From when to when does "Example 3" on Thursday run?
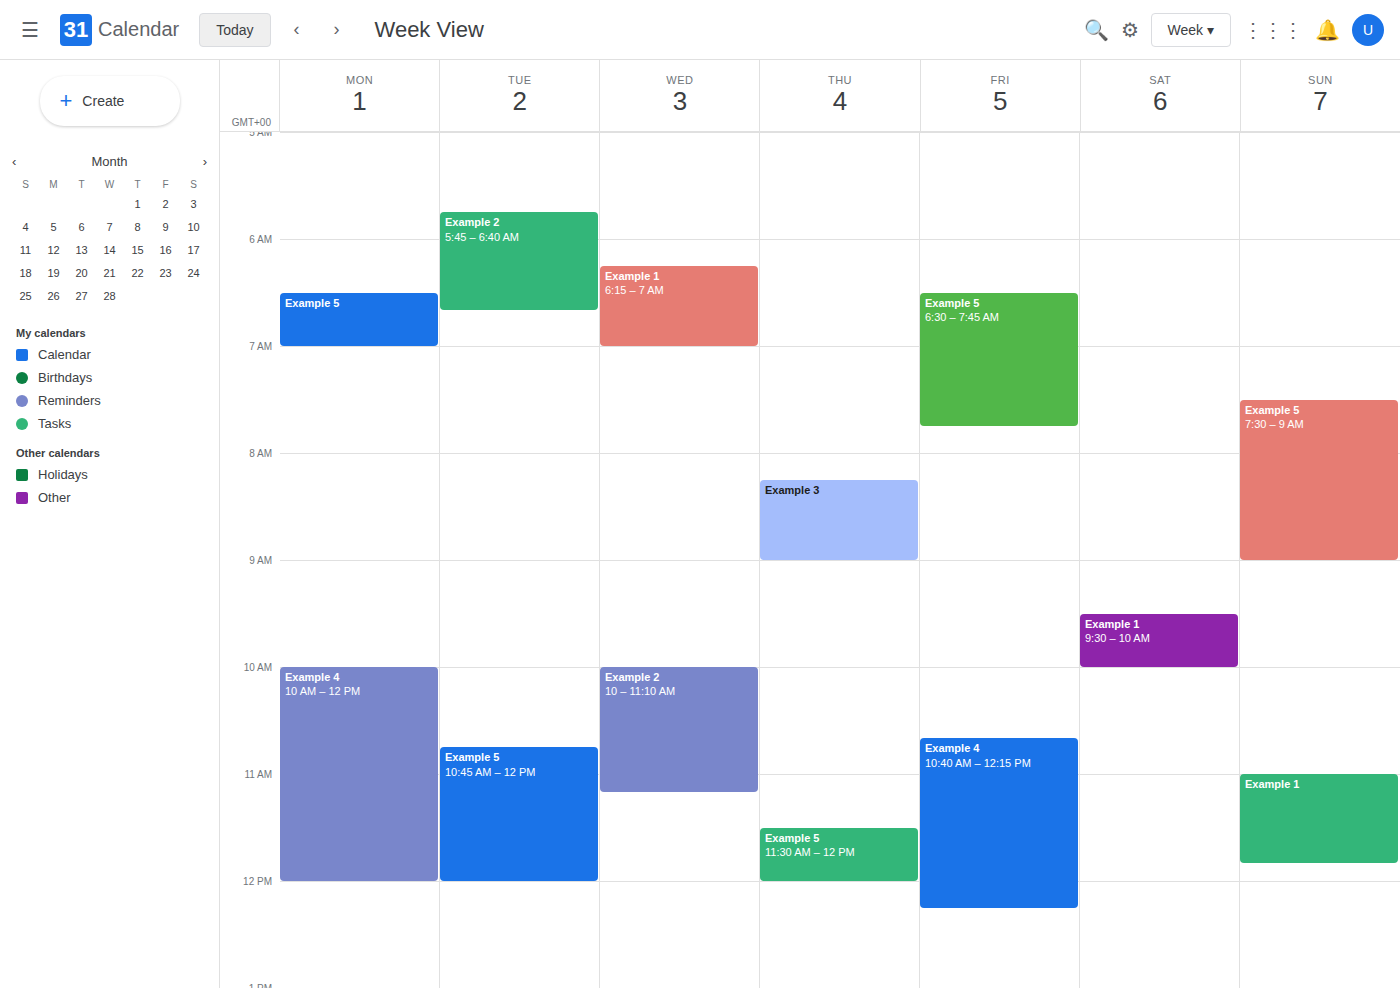
8:15 AM to 9:00 AM